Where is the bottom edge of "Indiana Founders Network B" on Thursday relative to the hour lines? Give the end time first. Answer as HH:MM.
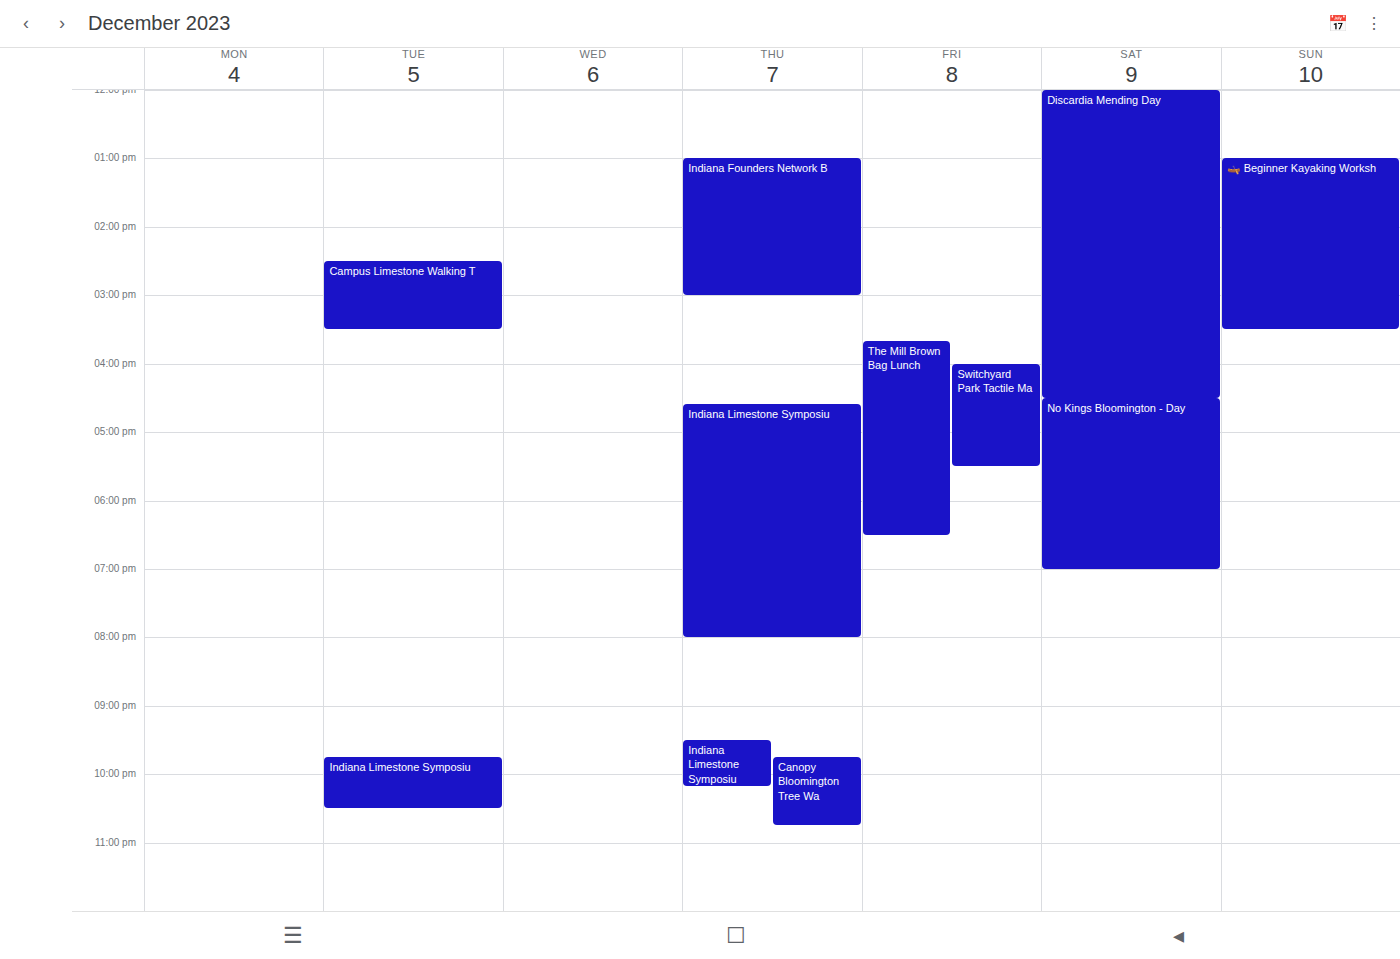
15:00 -- exactly on the 15:00 line.